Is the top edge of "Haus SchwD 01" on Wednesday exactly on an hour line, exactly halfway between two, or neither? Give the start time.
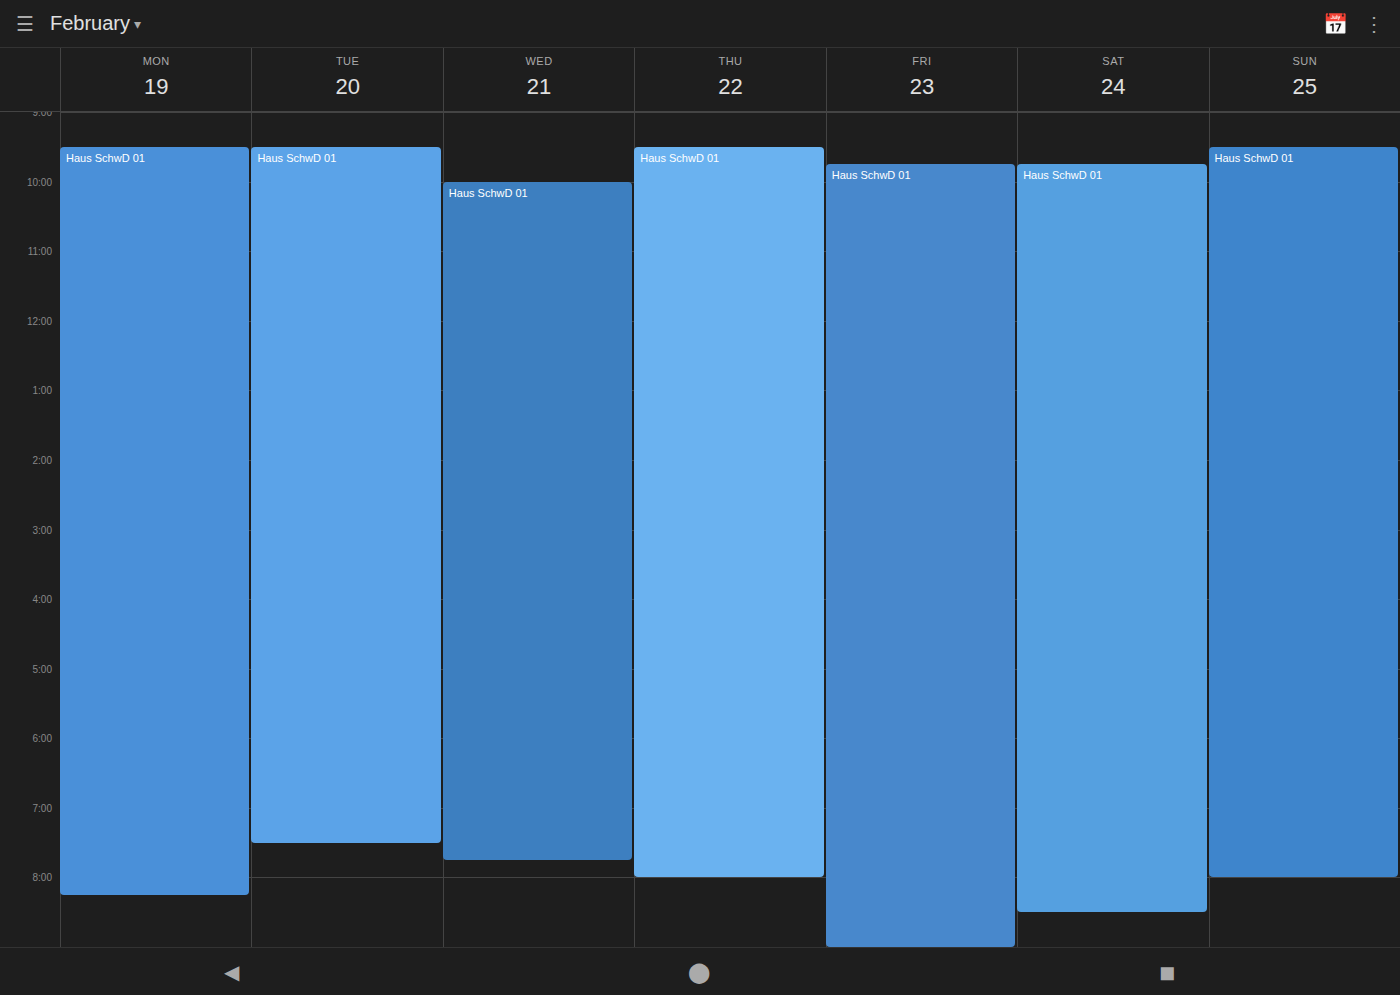
10:00 AM -- exactly on the 10 AM line.